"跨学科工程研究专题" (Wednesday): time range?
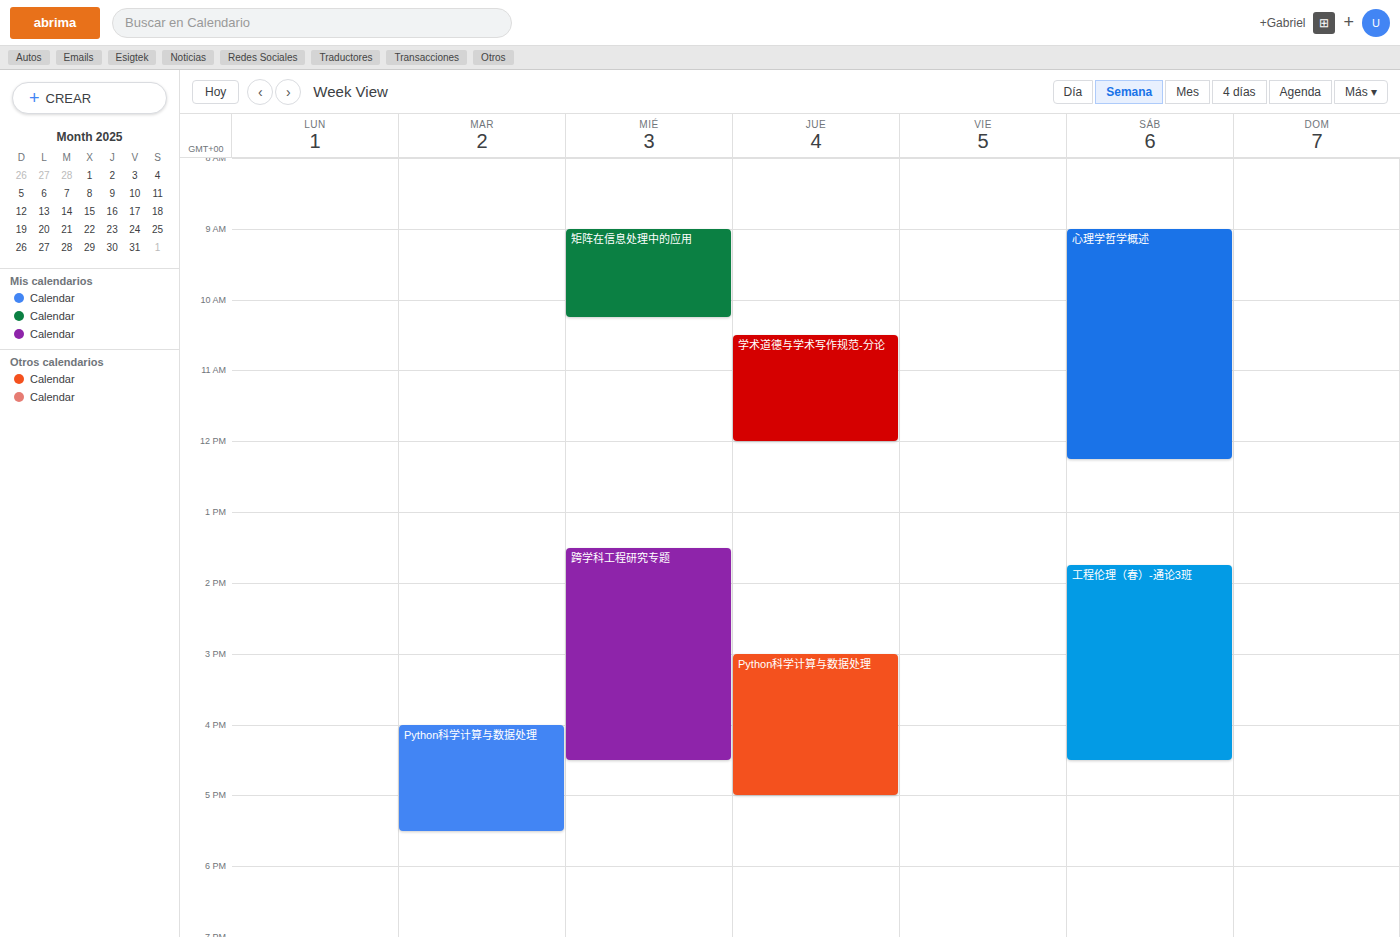
1:30 PM to 4:30 PM